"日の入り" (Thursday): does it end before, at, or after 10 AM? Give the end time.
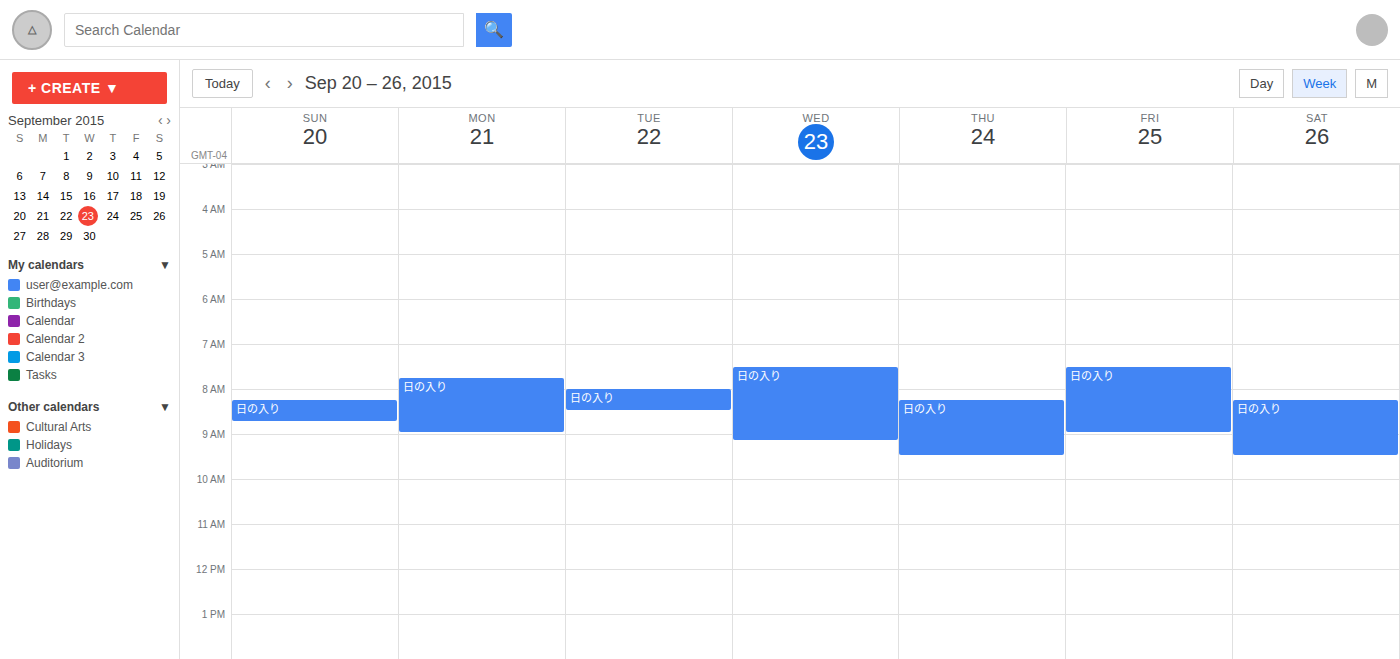
9:30 AM -- before 10 AM, 30 minutes above the 10 AM line.